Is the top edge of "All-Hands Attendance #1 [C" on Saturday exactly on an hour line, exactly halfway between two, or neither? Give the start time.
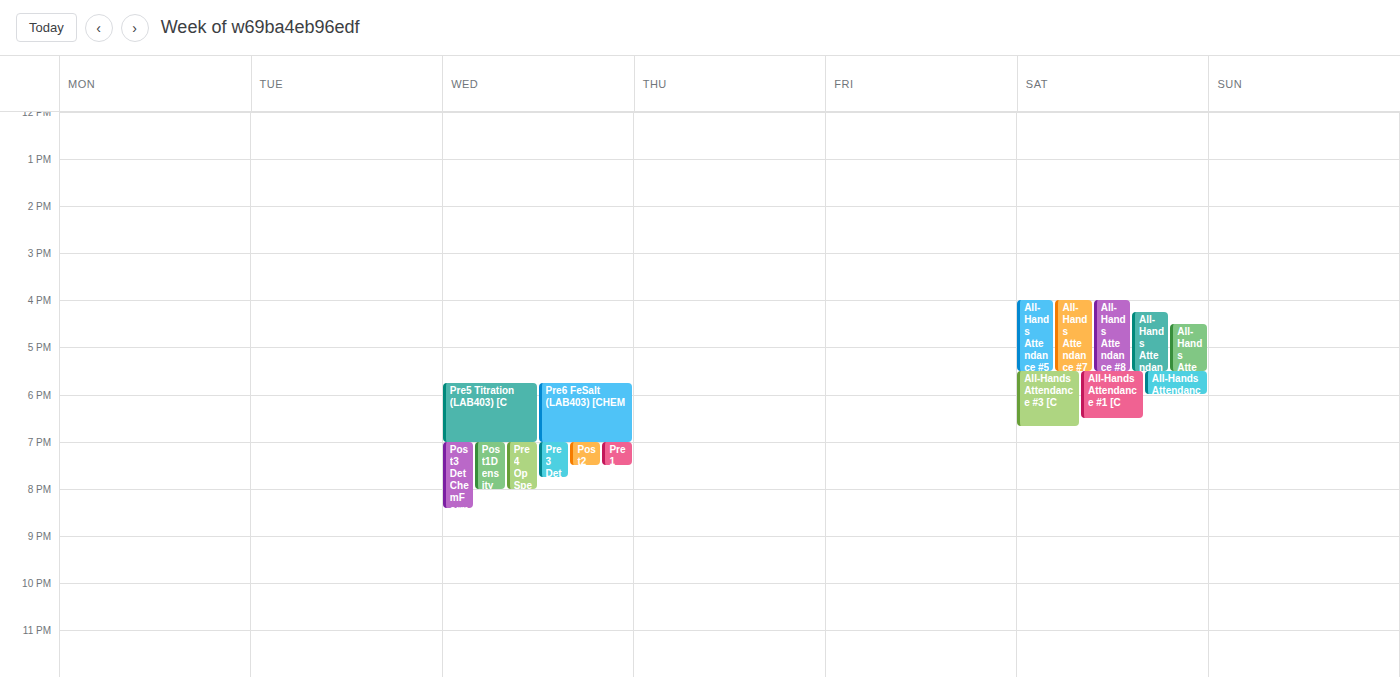
5:30 PM -- halfway between the 5 PM and 6 PM lines.